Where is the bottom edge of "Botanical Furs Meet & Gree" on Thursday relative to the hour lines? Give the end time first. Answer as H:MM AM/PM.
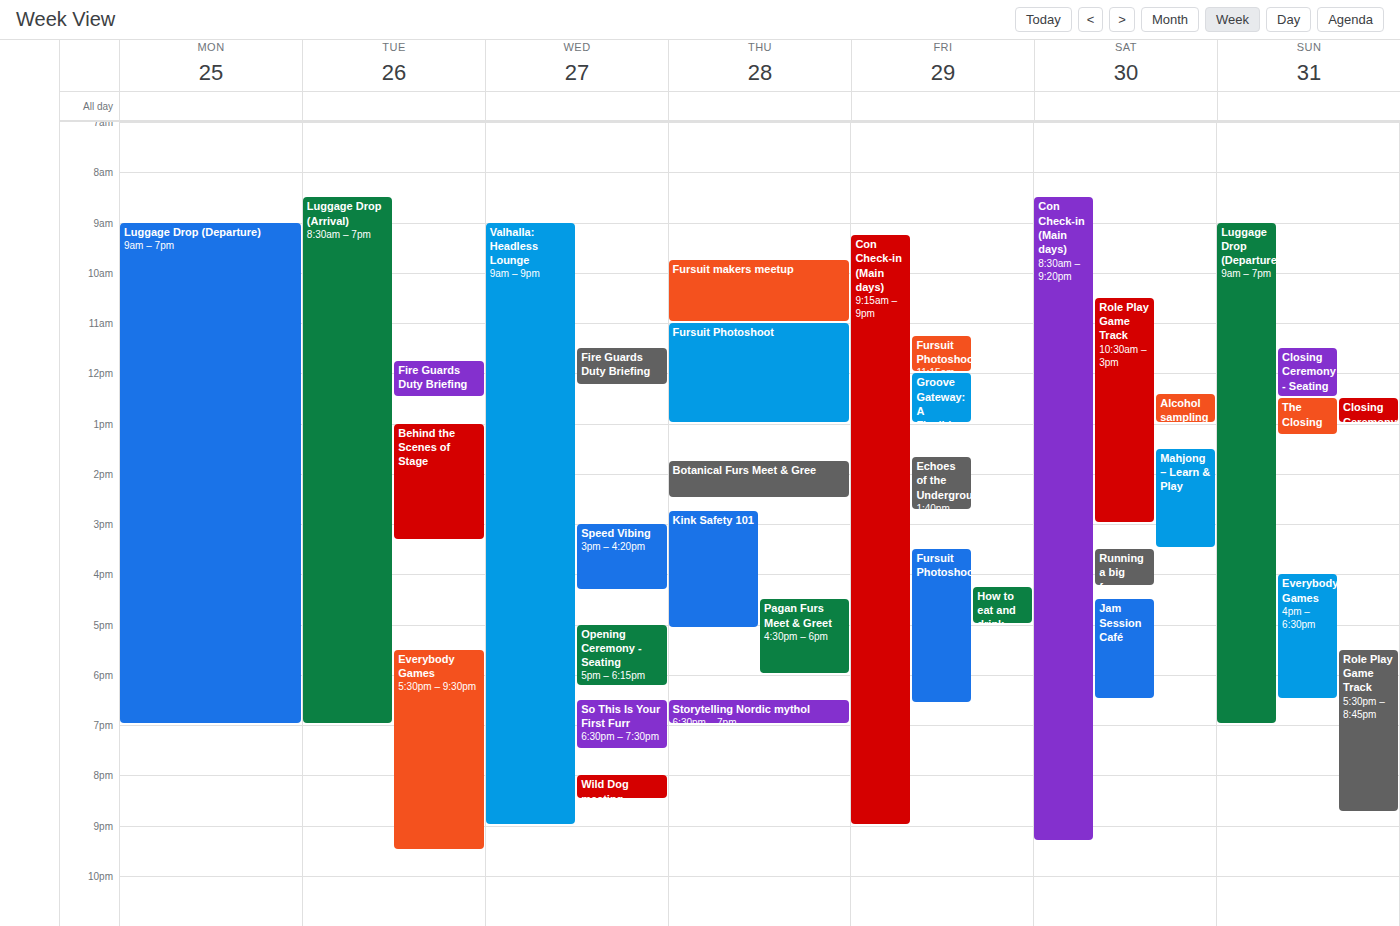
2:30 PM -- halfway between the 2 PM and 3 PM lines.